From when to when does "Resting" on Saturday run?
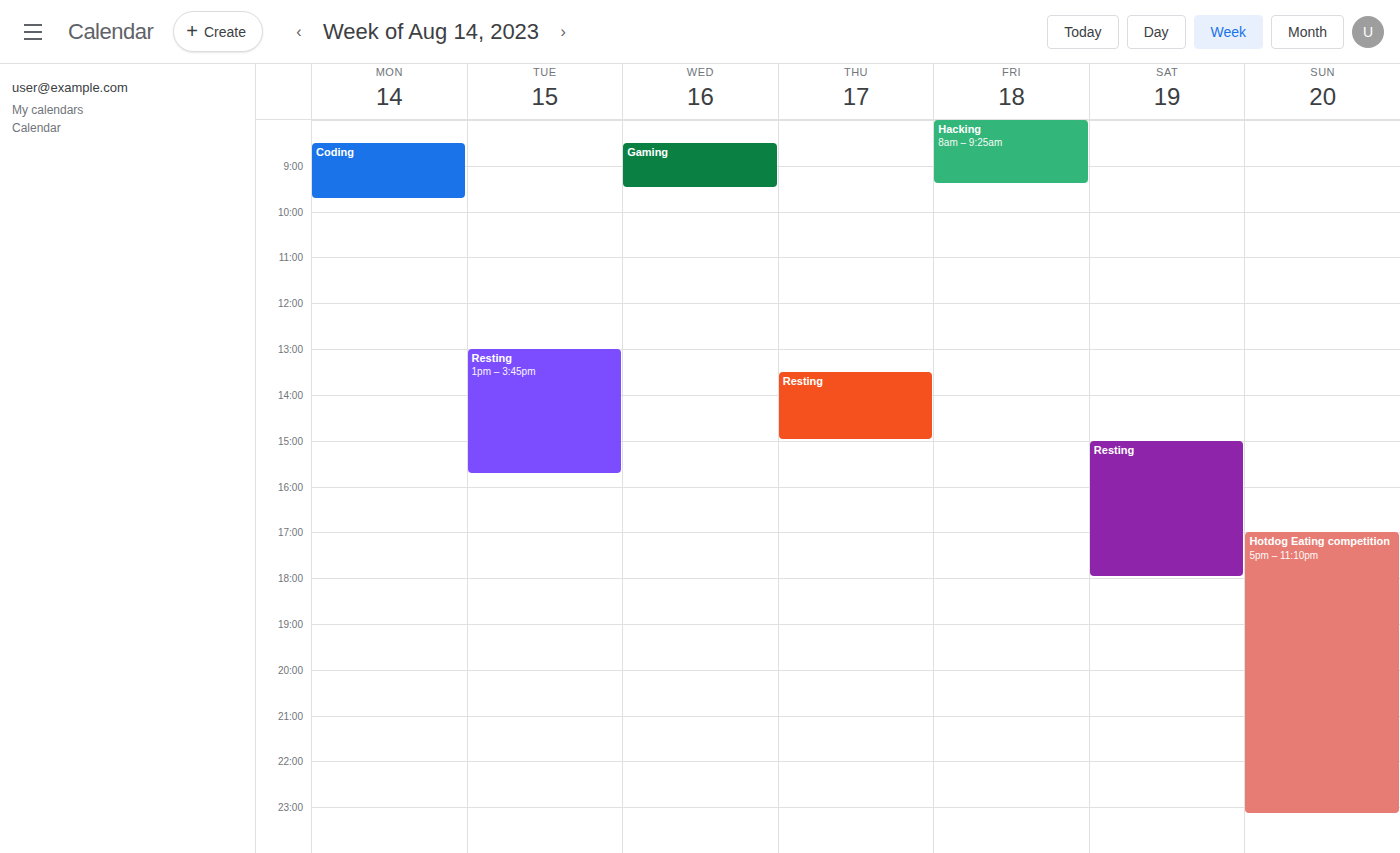
3:00 PM to 6:00 PM